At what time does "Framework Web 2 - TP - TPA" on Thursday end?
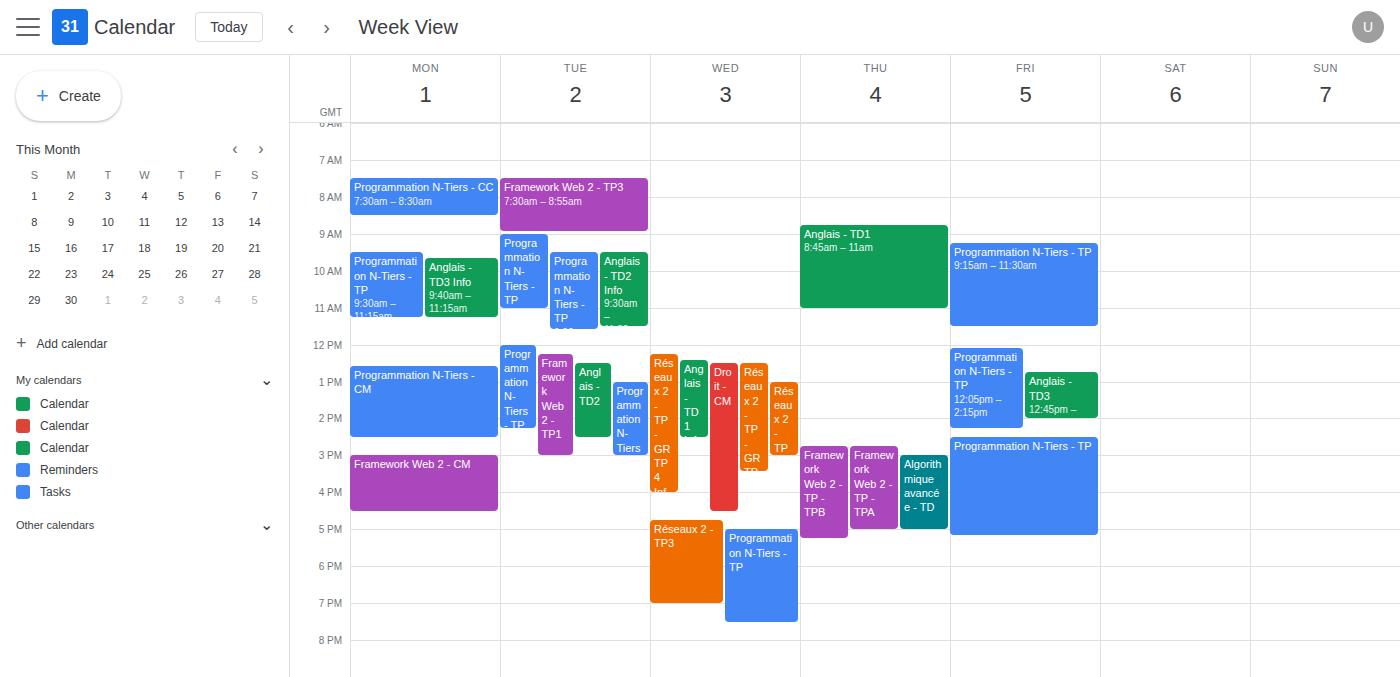
5:00 PM